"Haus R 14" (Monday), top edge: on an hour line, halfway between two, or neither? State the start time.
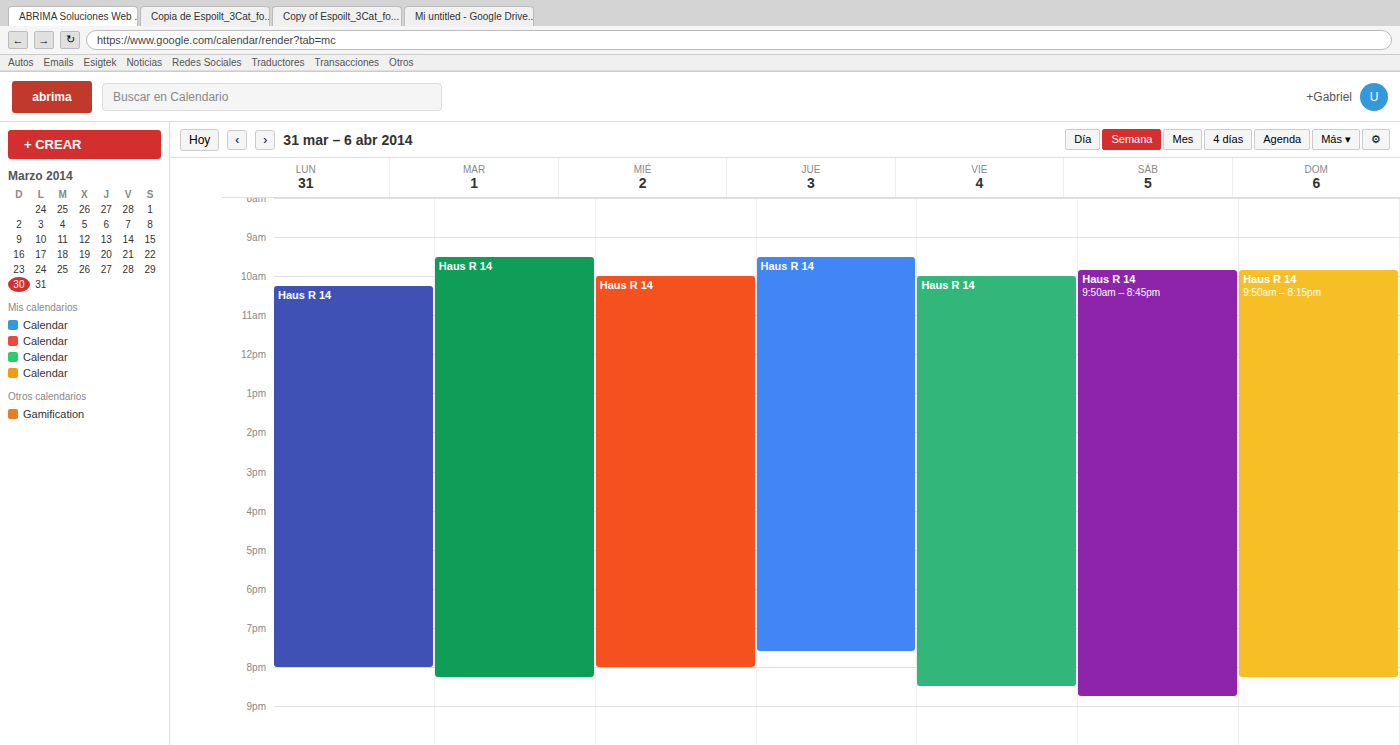
10:15 AM -- neither: a quarter of the way from the 10 AM line to the 11 AM line.